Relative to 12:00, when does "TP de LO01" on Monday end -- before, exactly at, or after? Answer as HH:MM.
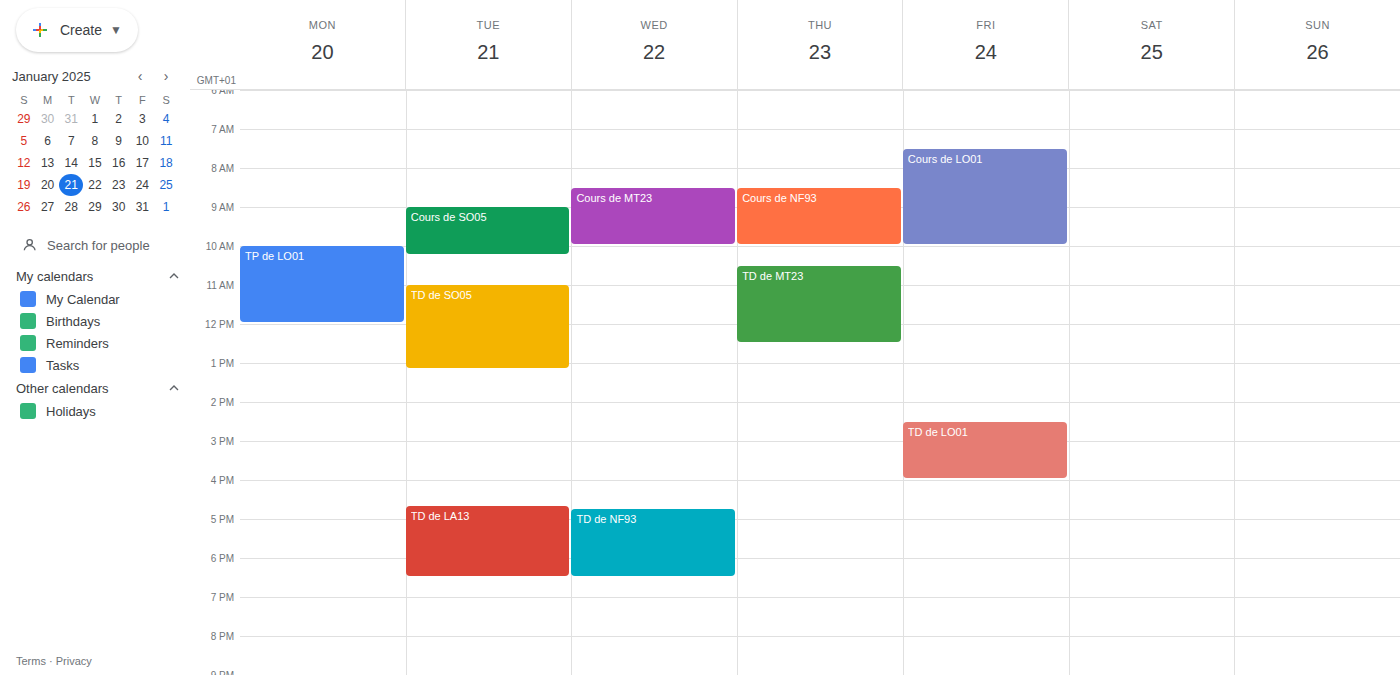
12:00 -- exactly at 12:00, on the 12:00 line.